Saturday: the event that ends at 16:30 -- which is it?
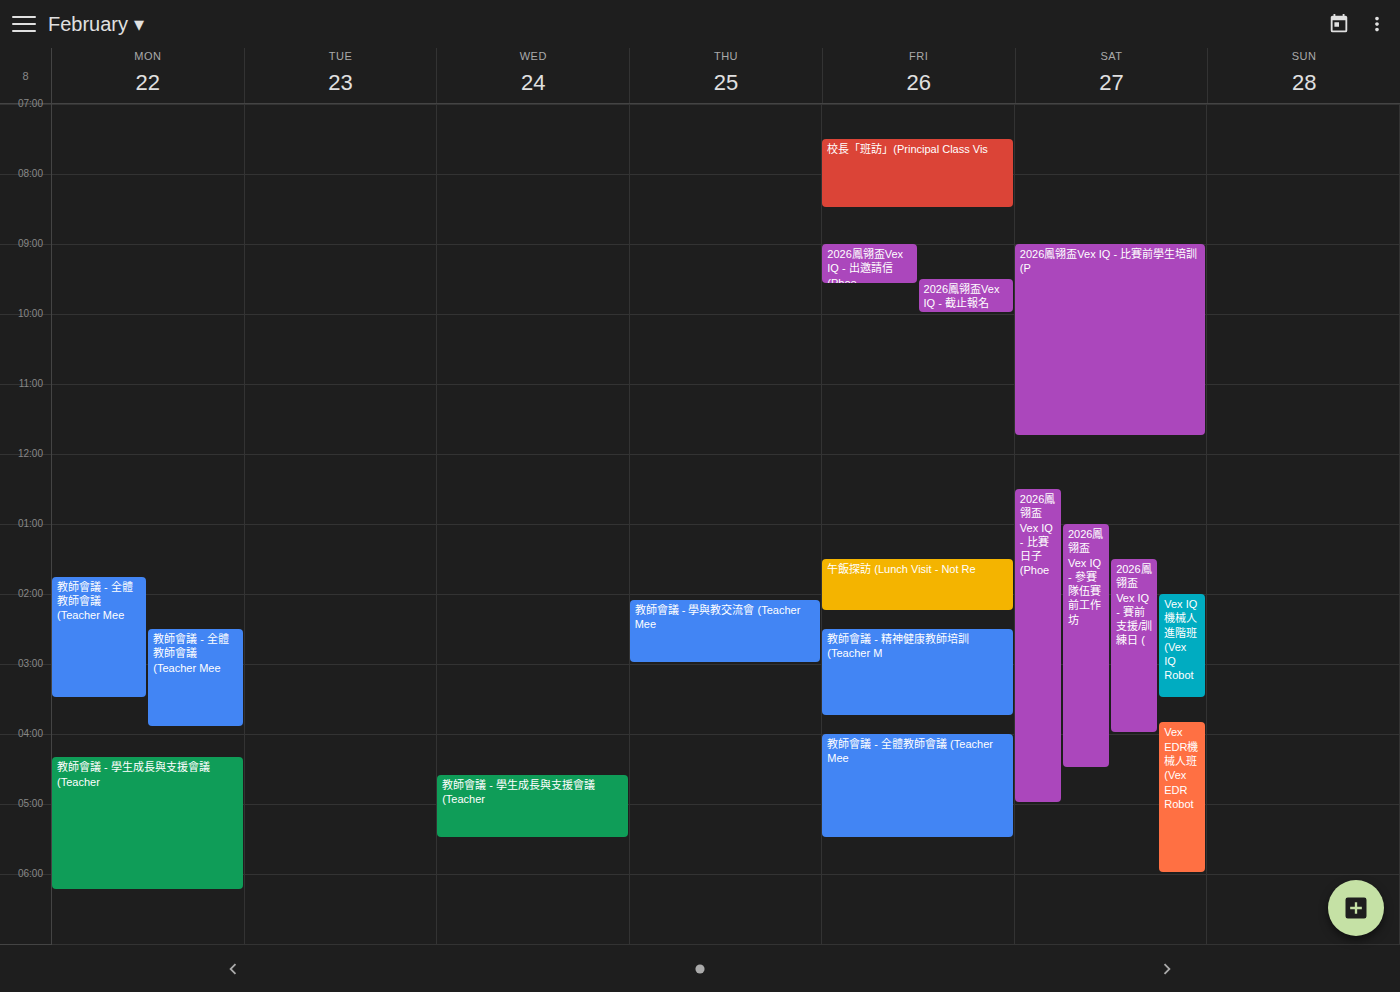
"2026鳳翎盃Vex IQ - 參賽隊伍賽前工作坊"